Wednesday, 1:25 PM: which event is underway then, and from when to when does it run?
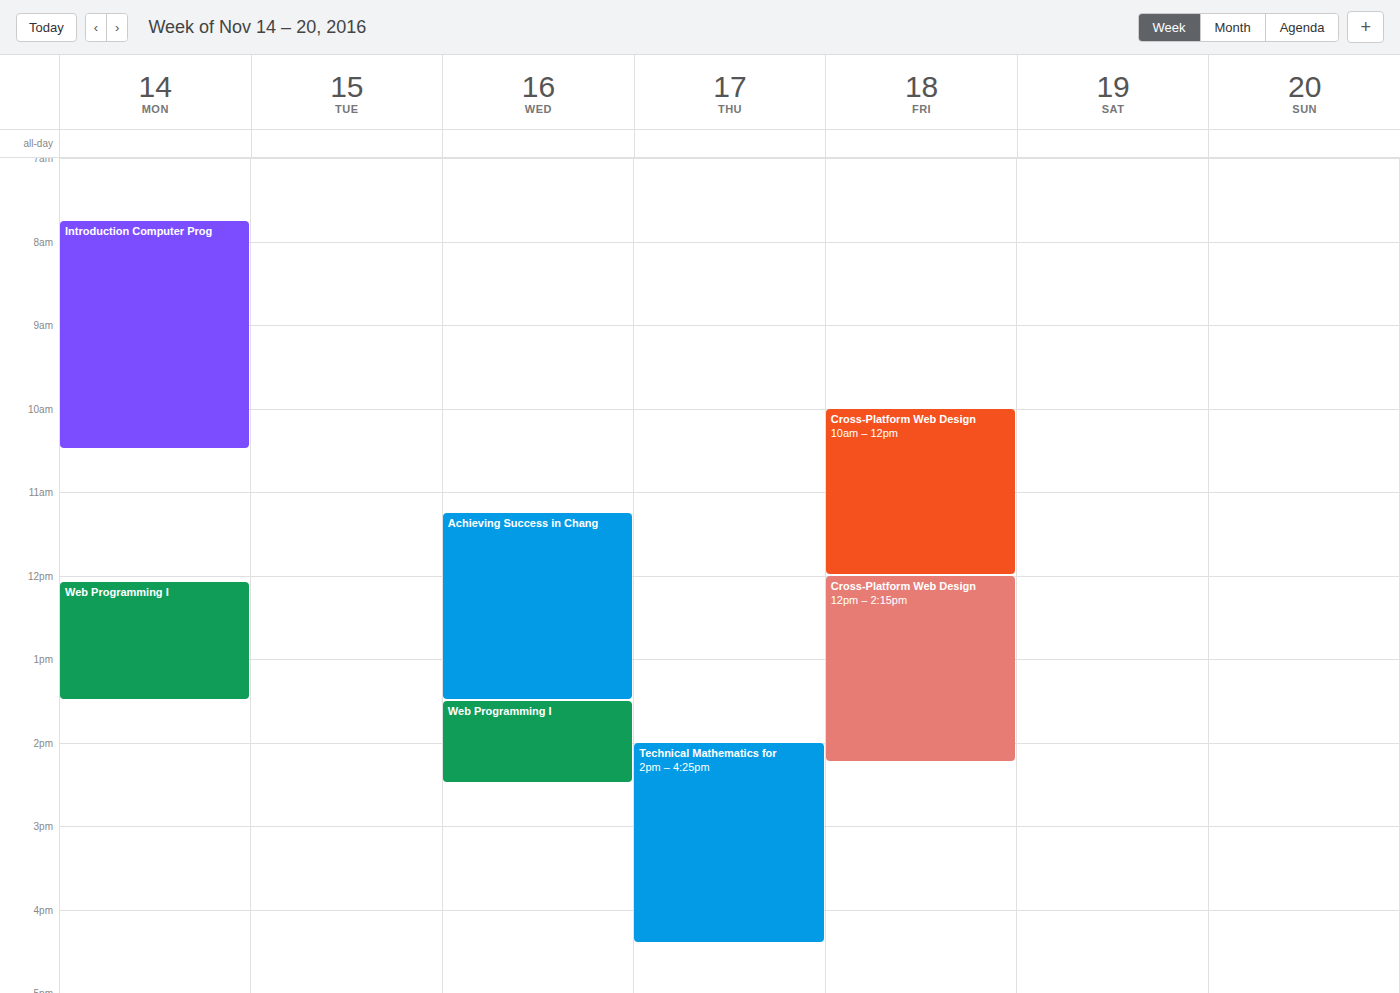
"Achieving Success in Chang", 11:15 AM to 1:30 PM